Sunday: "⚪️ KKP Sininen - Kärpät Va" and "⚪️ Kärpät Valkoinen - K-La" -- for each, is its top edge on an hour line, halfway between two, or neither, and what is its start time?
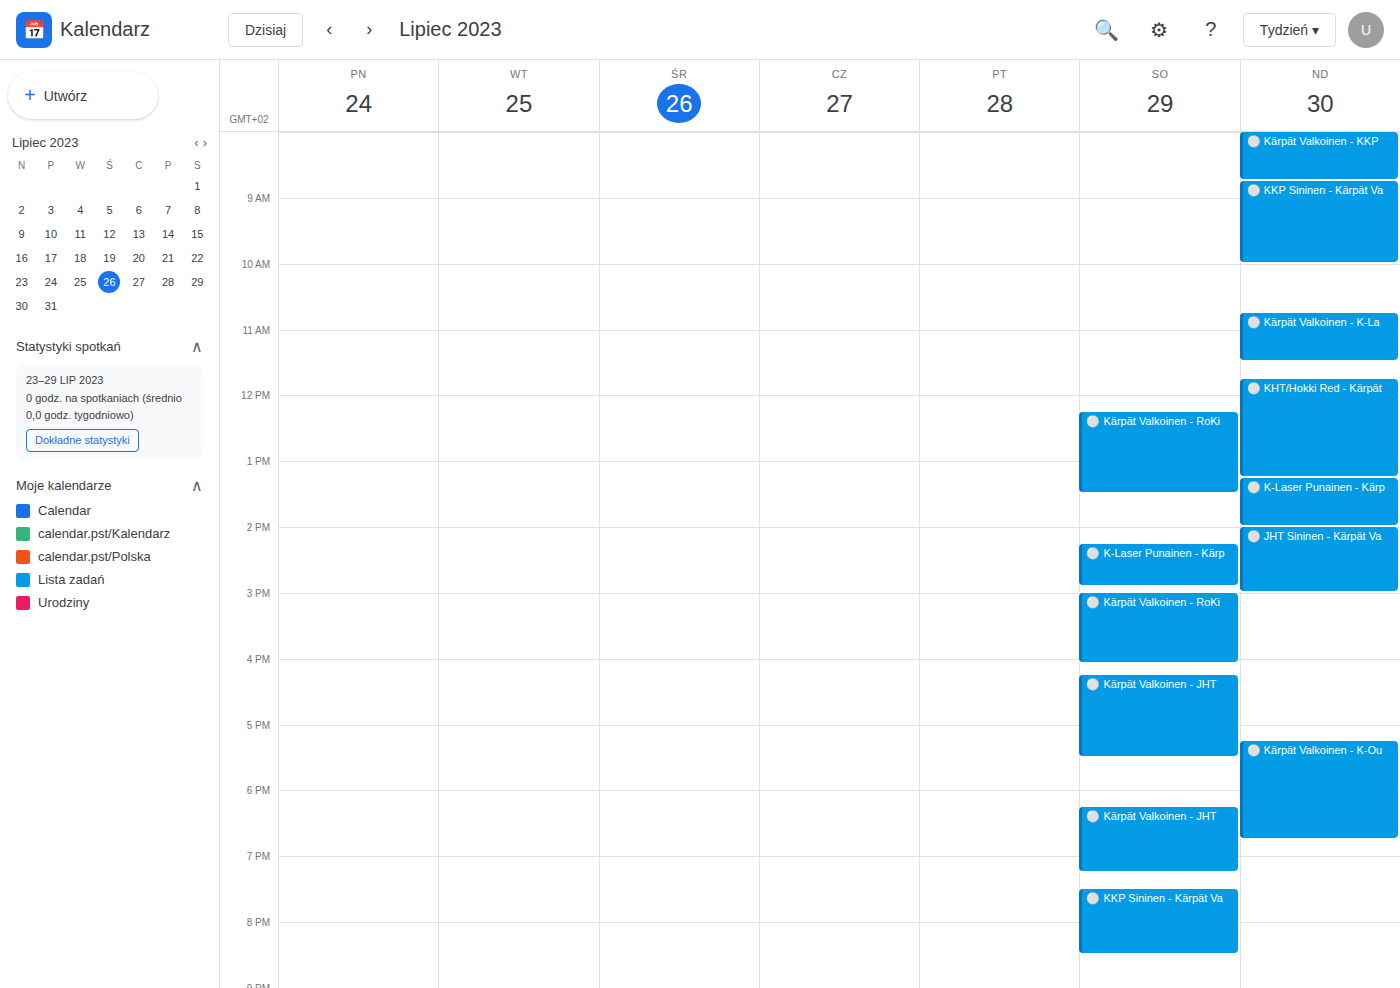
"⚪️ KKP Sininen - Kärpät Va": 8:45 AM, neither: three quarters of the way from the 8 AM line to the 9 AM line. "⚪️ Kärpät Valkoinen - K-La": 10:45 AM, neither: three quarters of the way from the 10 AM line to the 11 AM line.